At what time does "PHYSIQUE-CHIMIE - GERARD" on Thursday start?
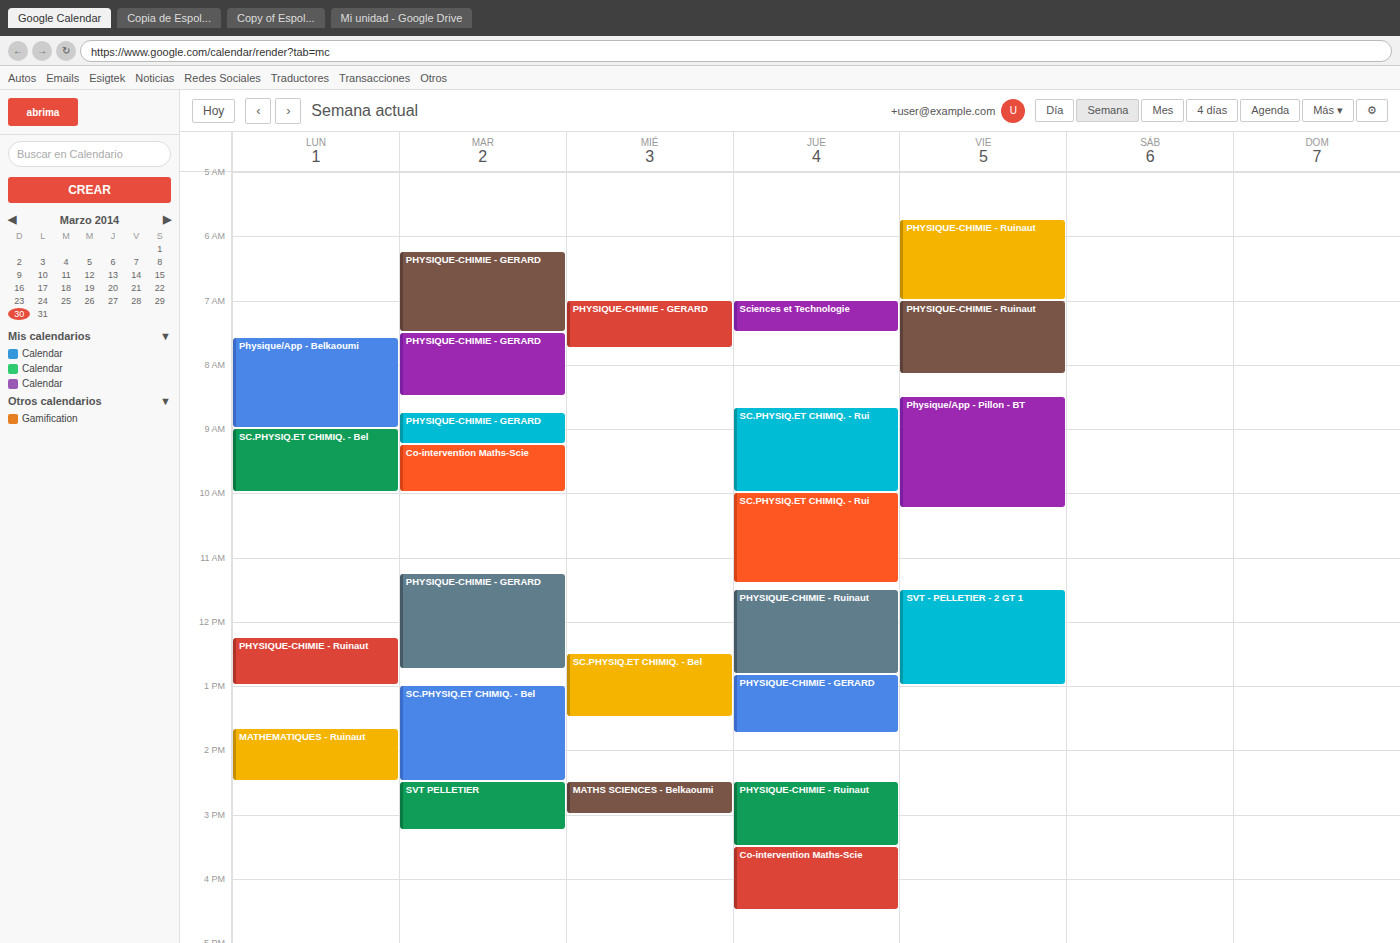
12:50 PM